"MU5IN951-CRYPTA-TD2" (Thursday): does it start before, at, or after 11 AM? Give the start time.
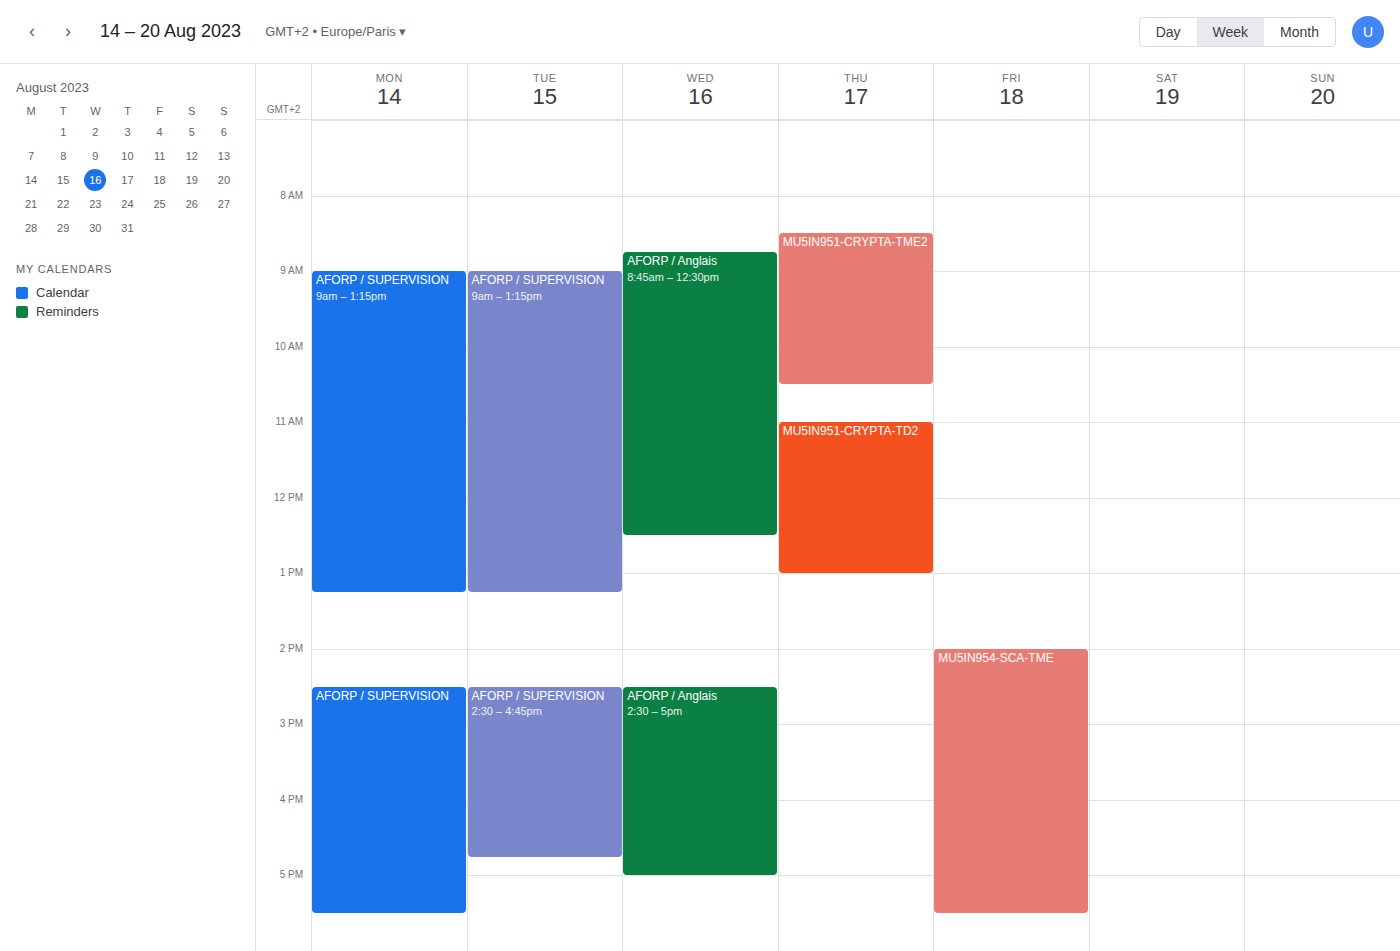
11:00 AM -- exactly at 11 AM, on the 11 AM line.